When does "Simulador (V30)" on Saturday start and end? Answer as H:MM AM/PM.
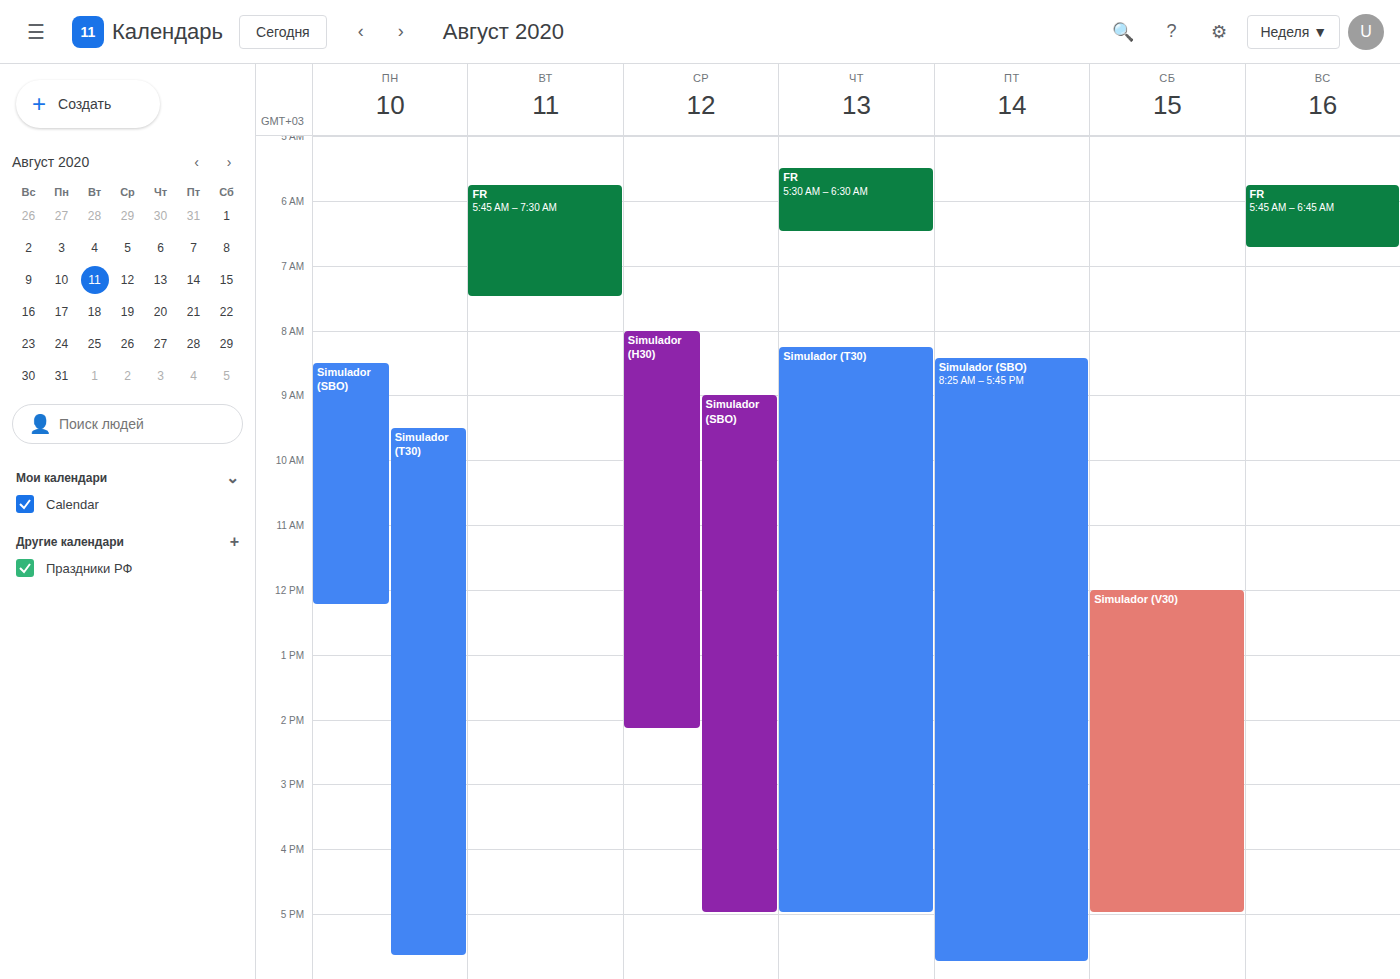
12:00 PM to 5:00 PM